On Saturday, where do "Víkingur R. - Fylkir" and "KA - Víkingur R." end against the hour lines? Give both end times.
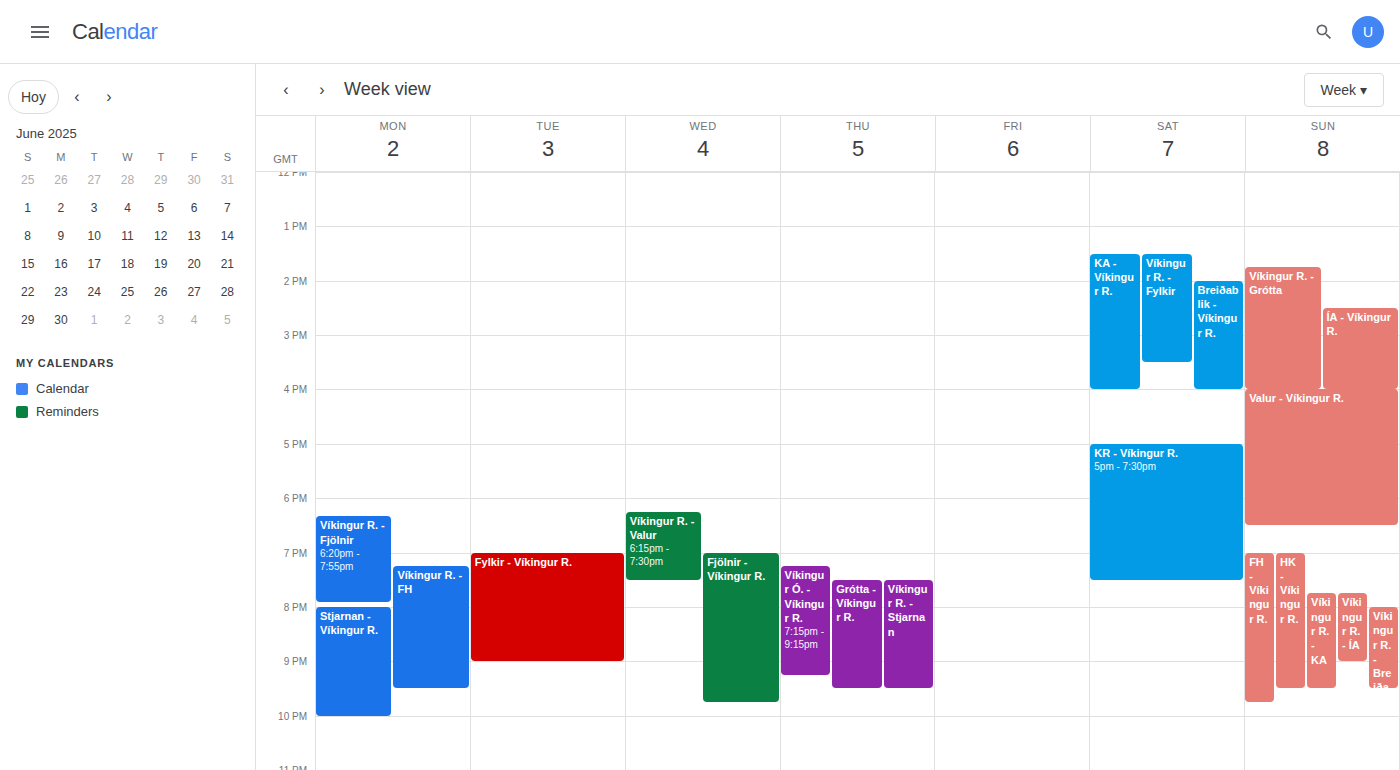
"Víkingur R. - Fylkir": 3:30 PM, halfway between the 3 PM and 4 PM lines. "KA - Víkingur R.": 4:00 PM, exactly on the 4 PM line.